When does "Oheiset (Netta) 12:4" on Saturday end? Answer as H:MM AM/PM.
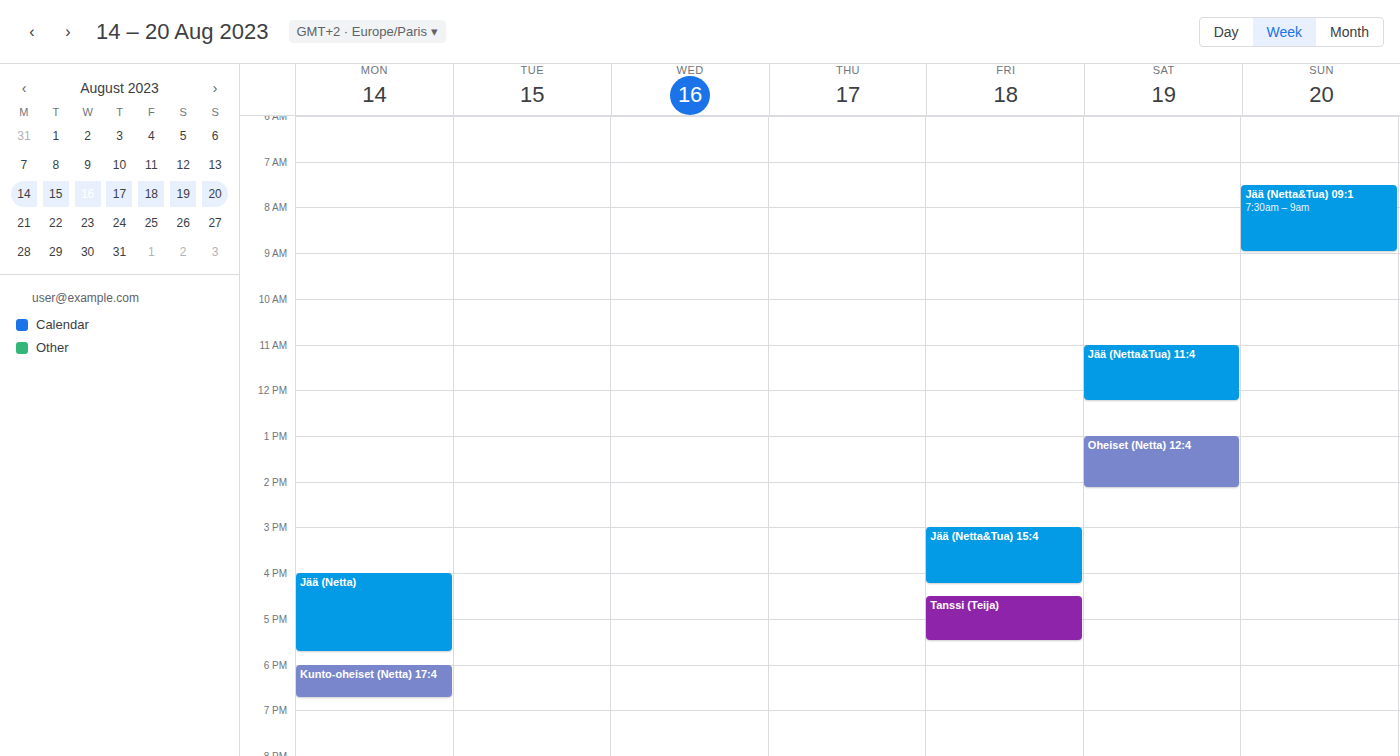
2:10 PM